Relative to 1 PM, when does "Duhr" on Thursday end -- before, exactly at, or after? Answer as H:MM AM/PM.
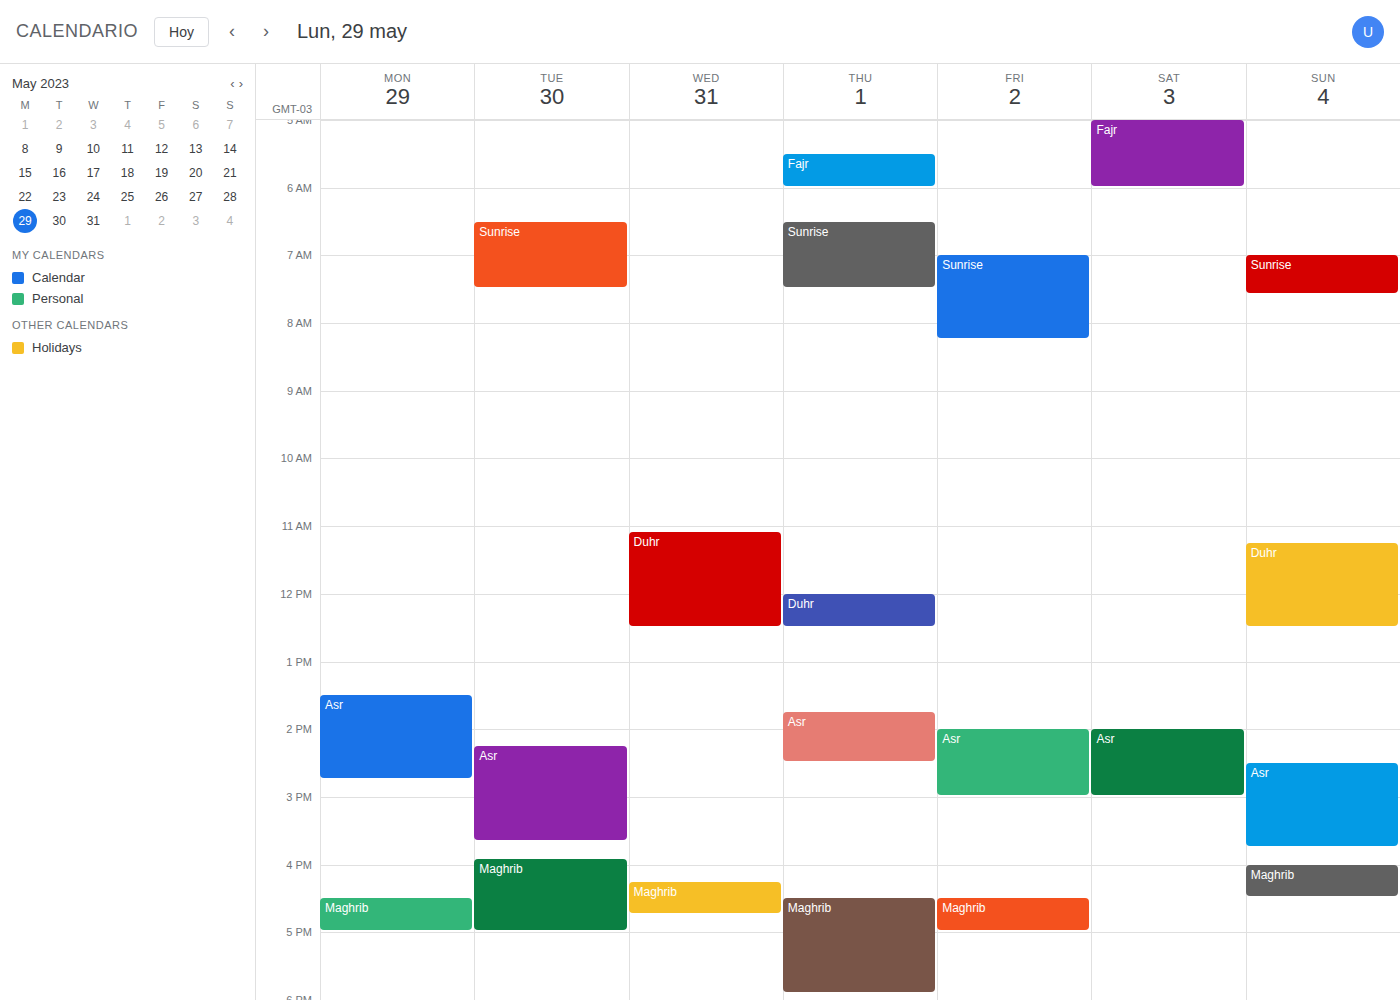
12:30 PM -- before 1 PM, 30 minutes above the 1 PM line.